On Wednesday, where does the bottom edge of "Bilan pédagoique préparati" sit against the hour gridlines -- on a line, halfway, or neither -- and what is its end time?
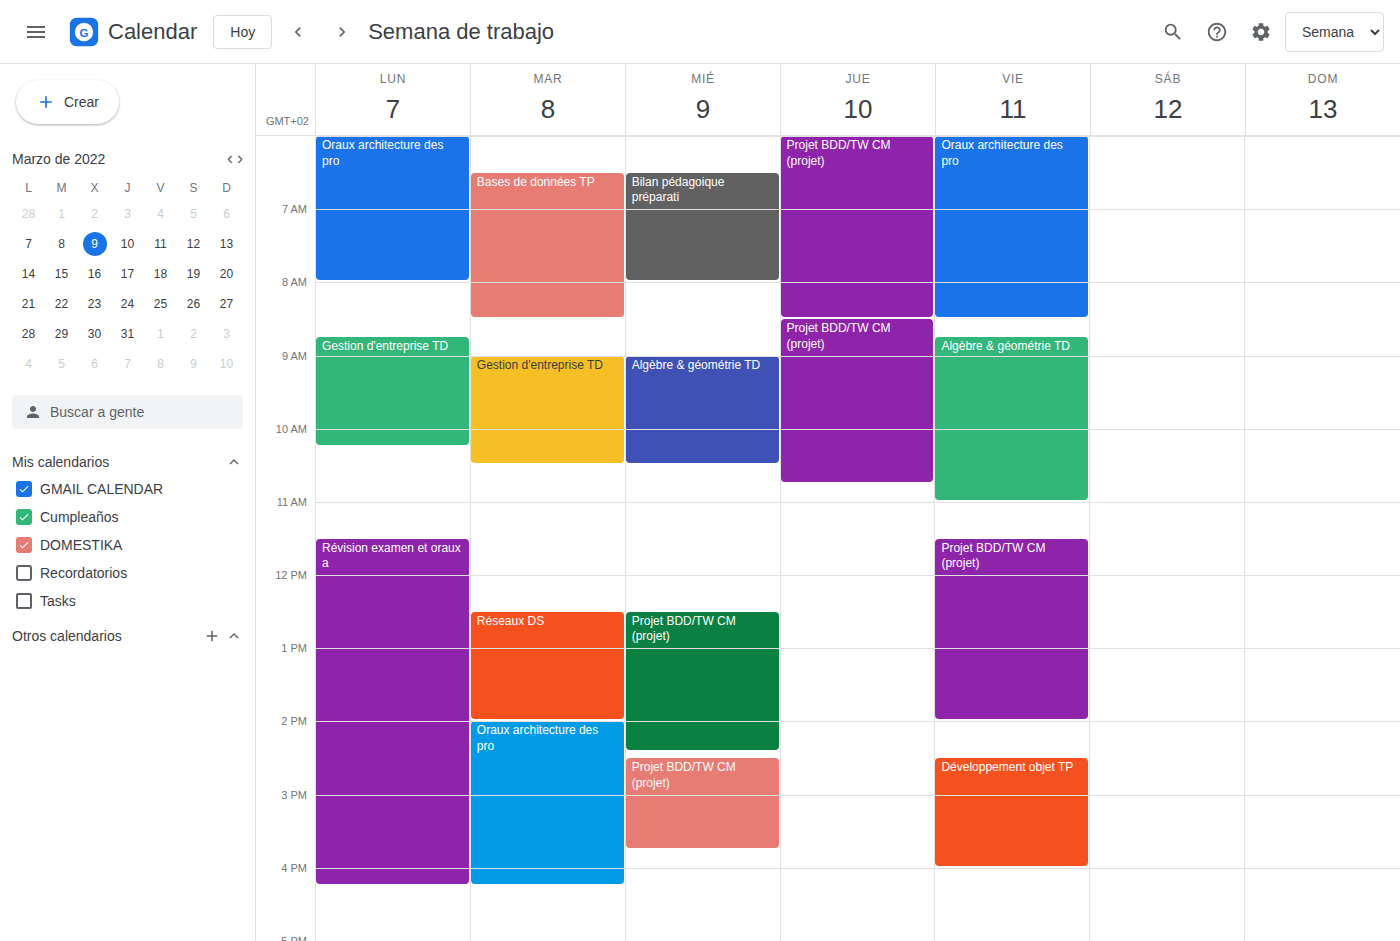
8:00 AM -- exactly on the 8 AM line.